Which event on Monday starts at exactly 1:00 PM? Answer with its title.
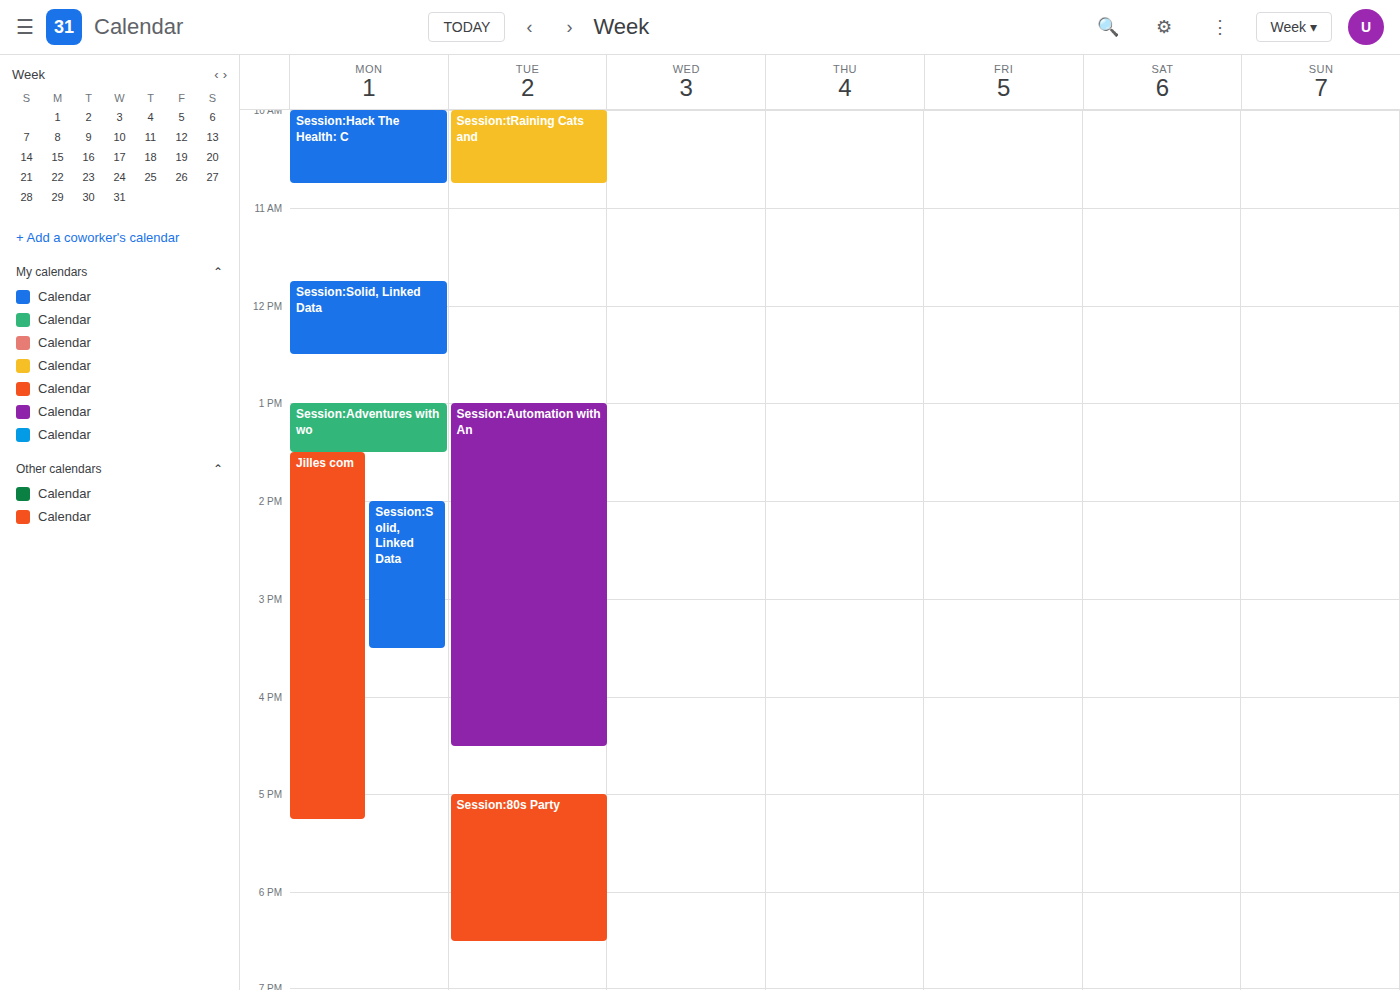
"Session:Adventures with wo"